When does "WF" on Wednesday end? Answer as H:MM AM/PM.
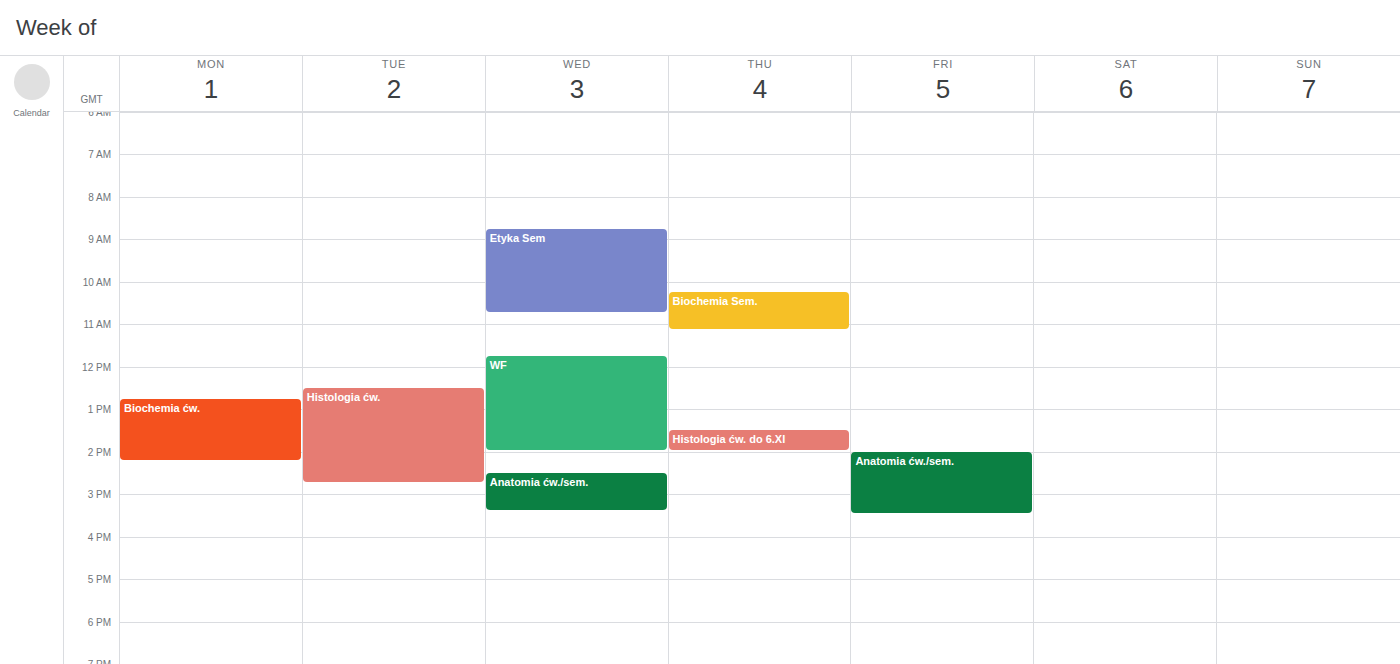
2:00 PM